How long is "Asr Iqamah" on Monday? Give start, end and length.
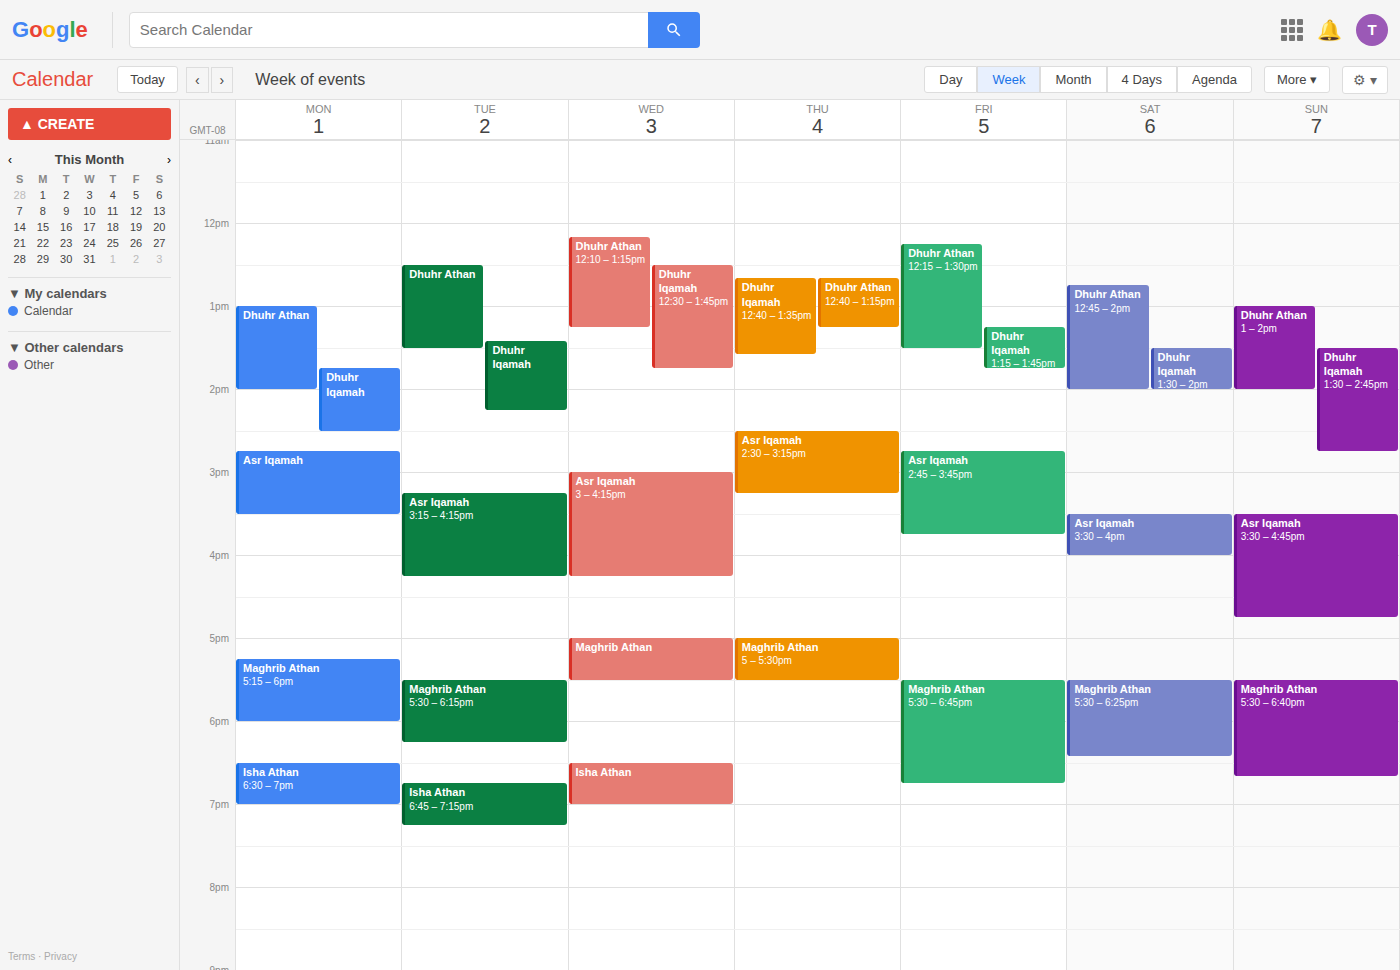
2:45 PM to 3:30 PM, 45 minutes